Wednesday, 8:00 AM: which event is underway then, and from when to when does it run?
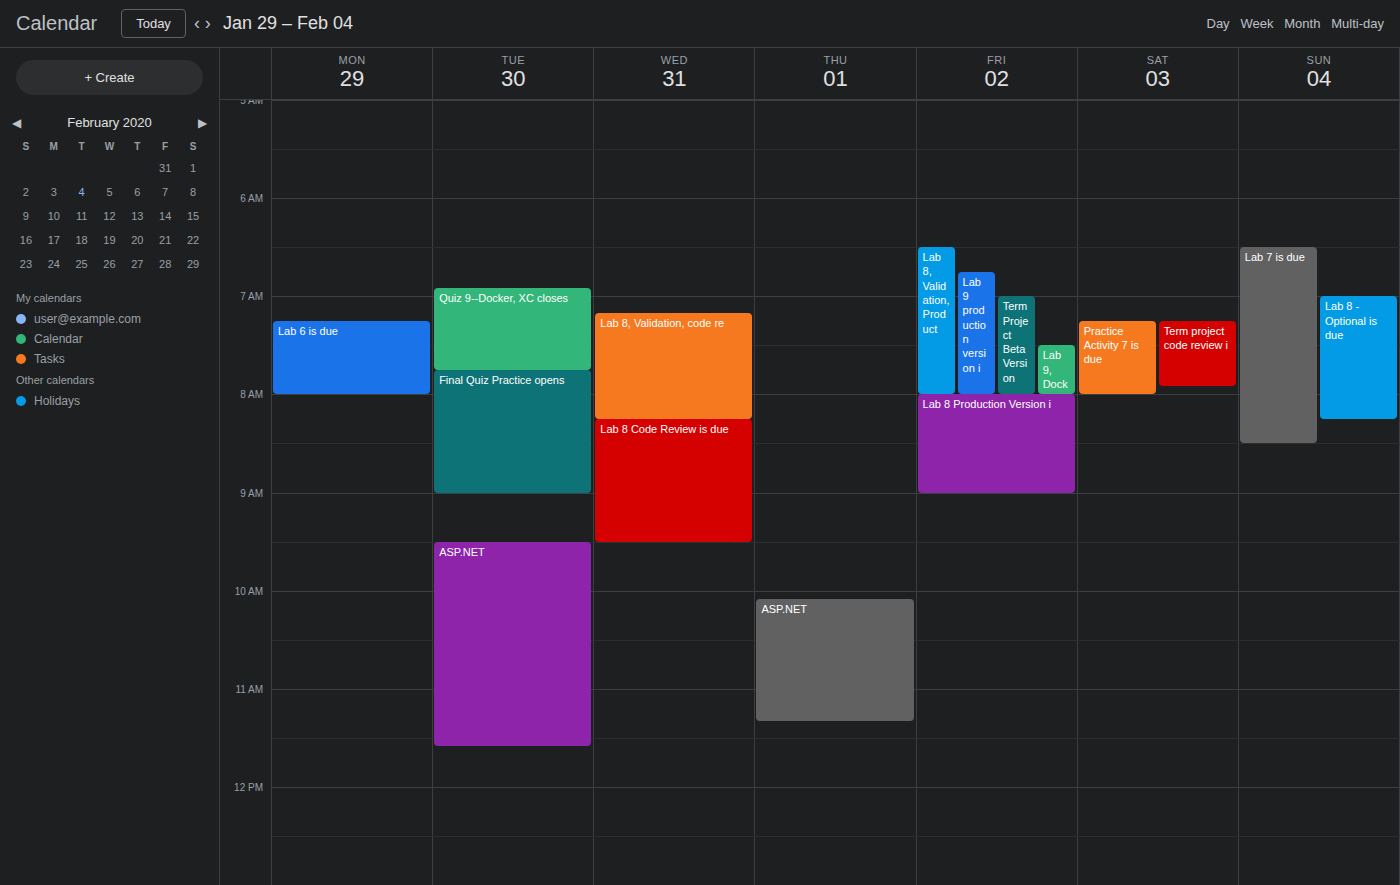
"Lab 8, Validation, code re", 7:10 AM to 8:15 AM